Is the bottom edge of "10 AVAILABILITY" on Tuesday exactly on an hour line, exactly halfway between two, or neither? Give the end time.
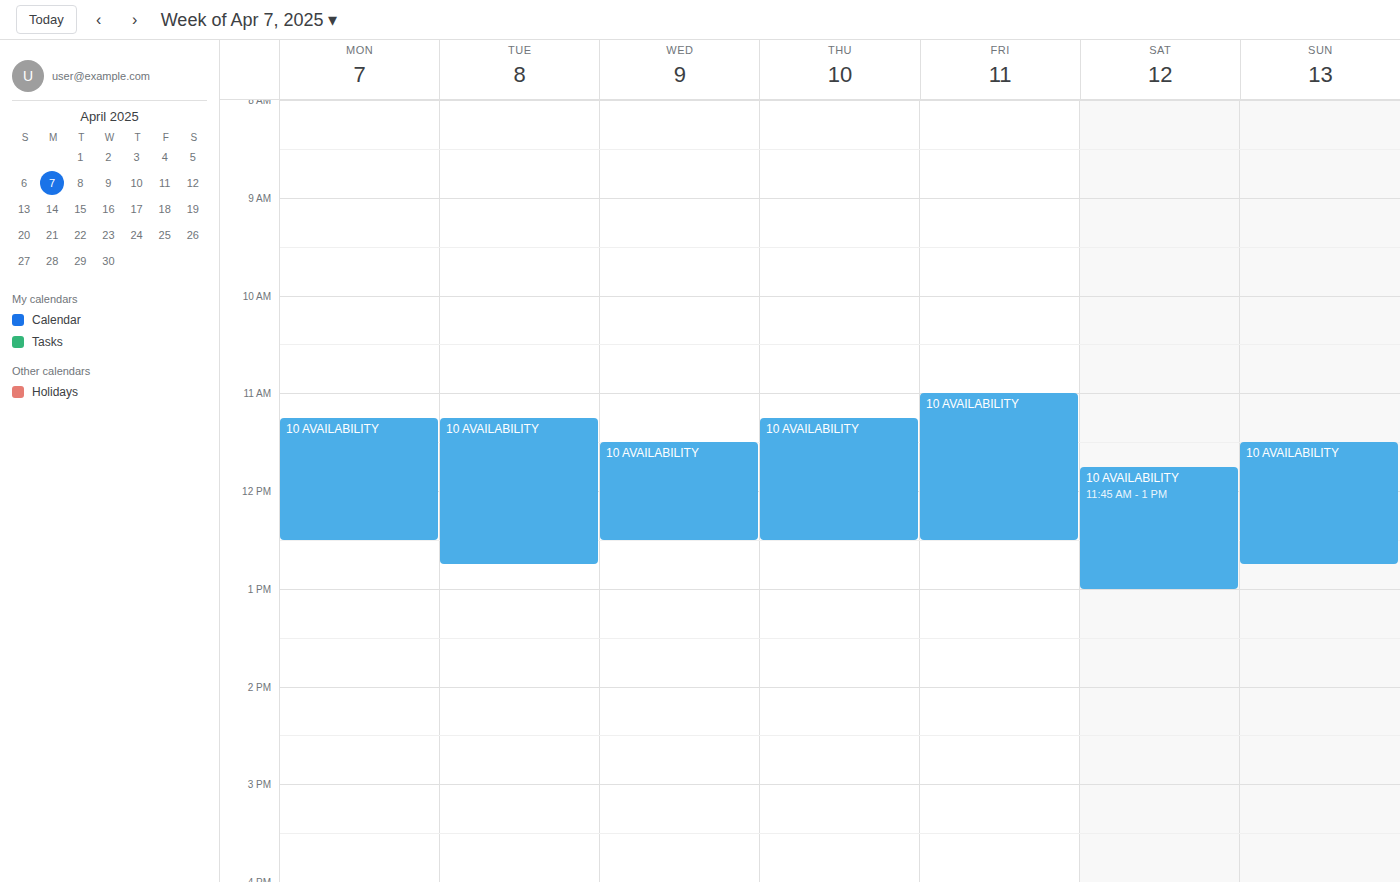
12:45 PM -- neither: three quarters of the way from the 12 PM line to the 1 PM line.